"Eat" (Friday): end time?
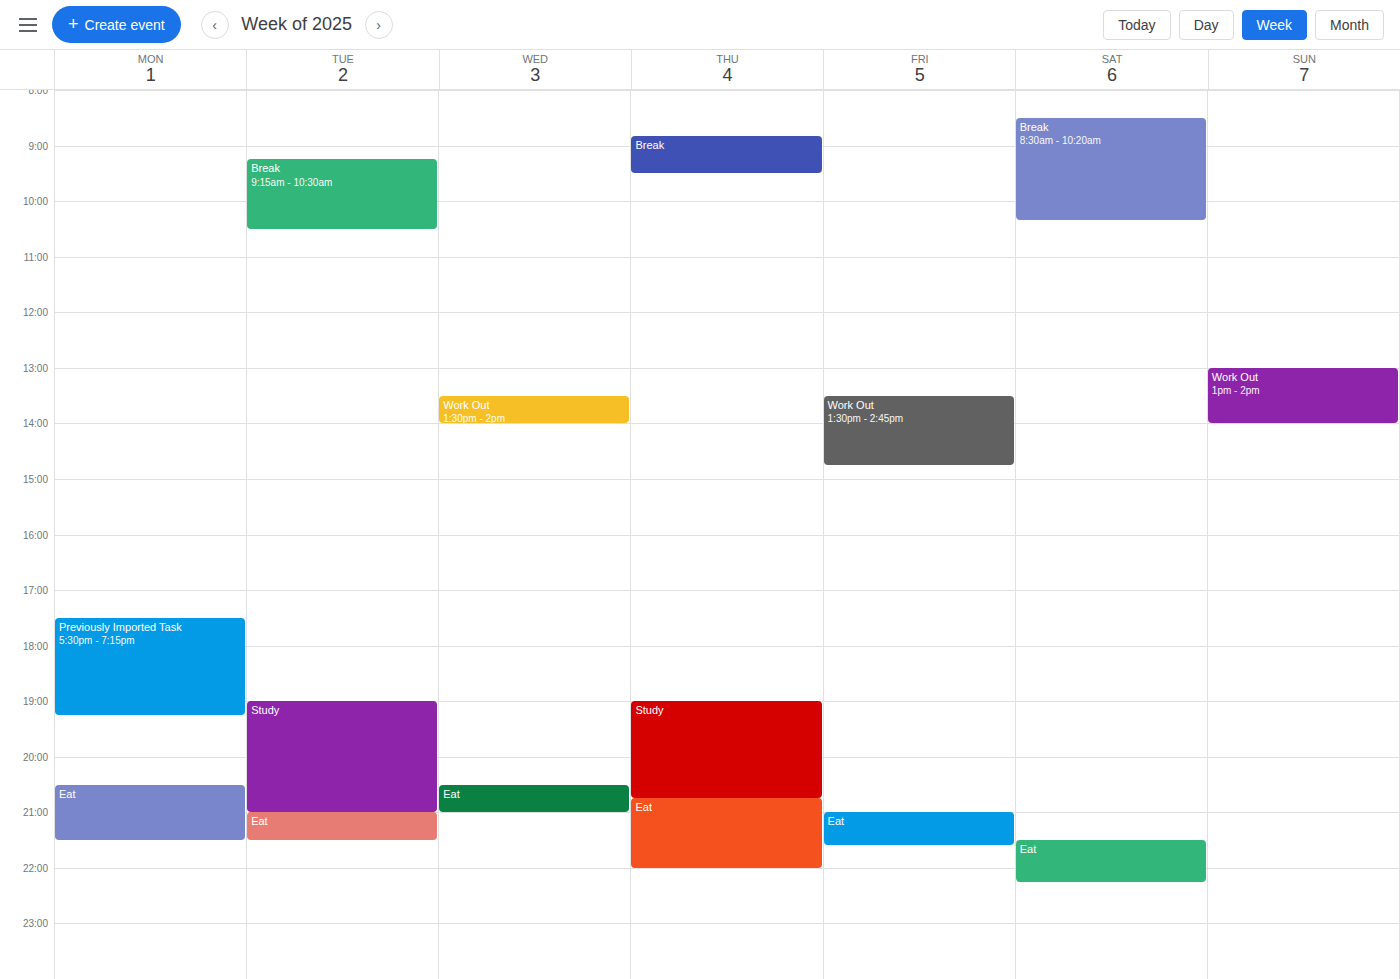
9:35 PM